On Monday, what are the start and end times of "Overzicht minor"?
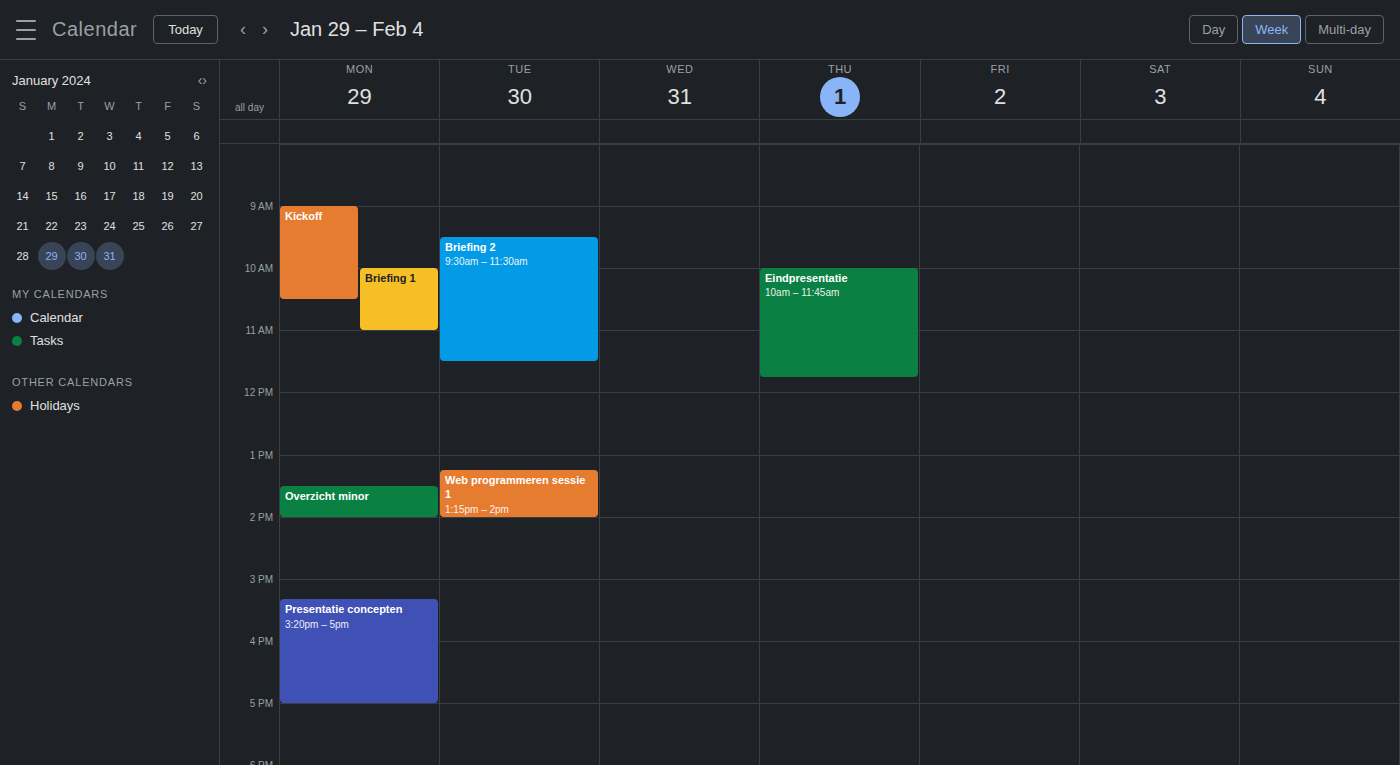
1:30 PM to 2:00 PM